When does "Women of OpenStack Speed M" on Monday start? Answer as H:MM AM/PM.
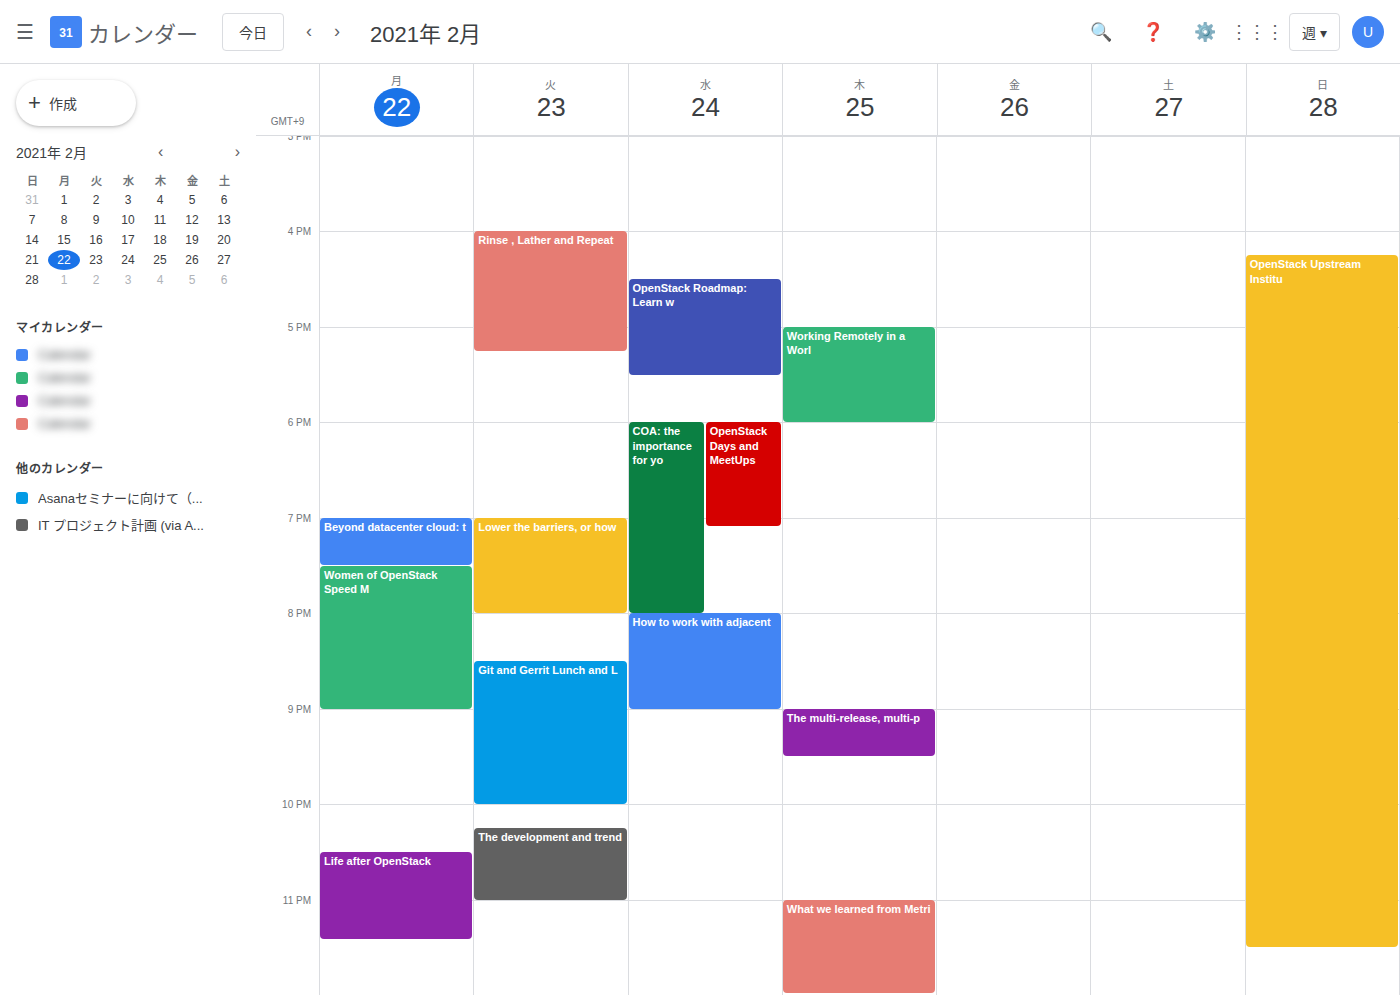
7:30 PM